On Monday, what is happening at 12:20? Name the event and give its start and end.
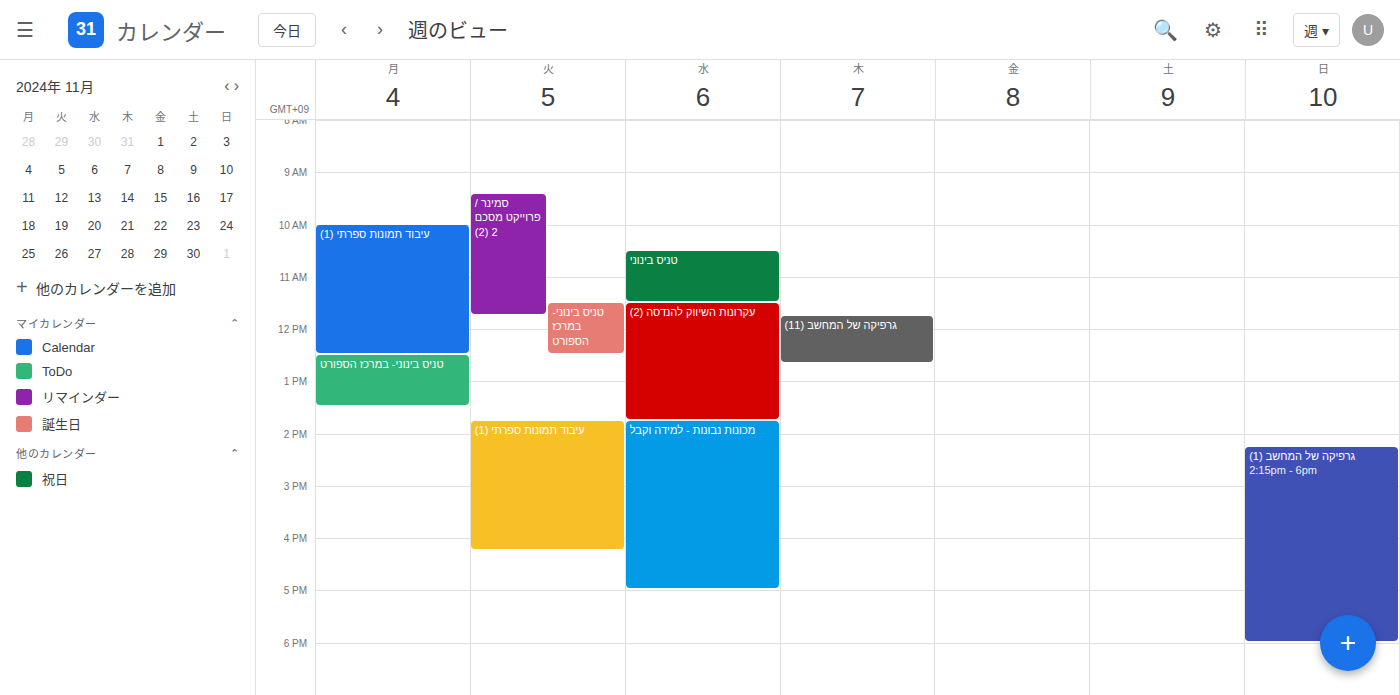
"עיבוד תמונות ספרתי (1)", 10:00 to 12:30